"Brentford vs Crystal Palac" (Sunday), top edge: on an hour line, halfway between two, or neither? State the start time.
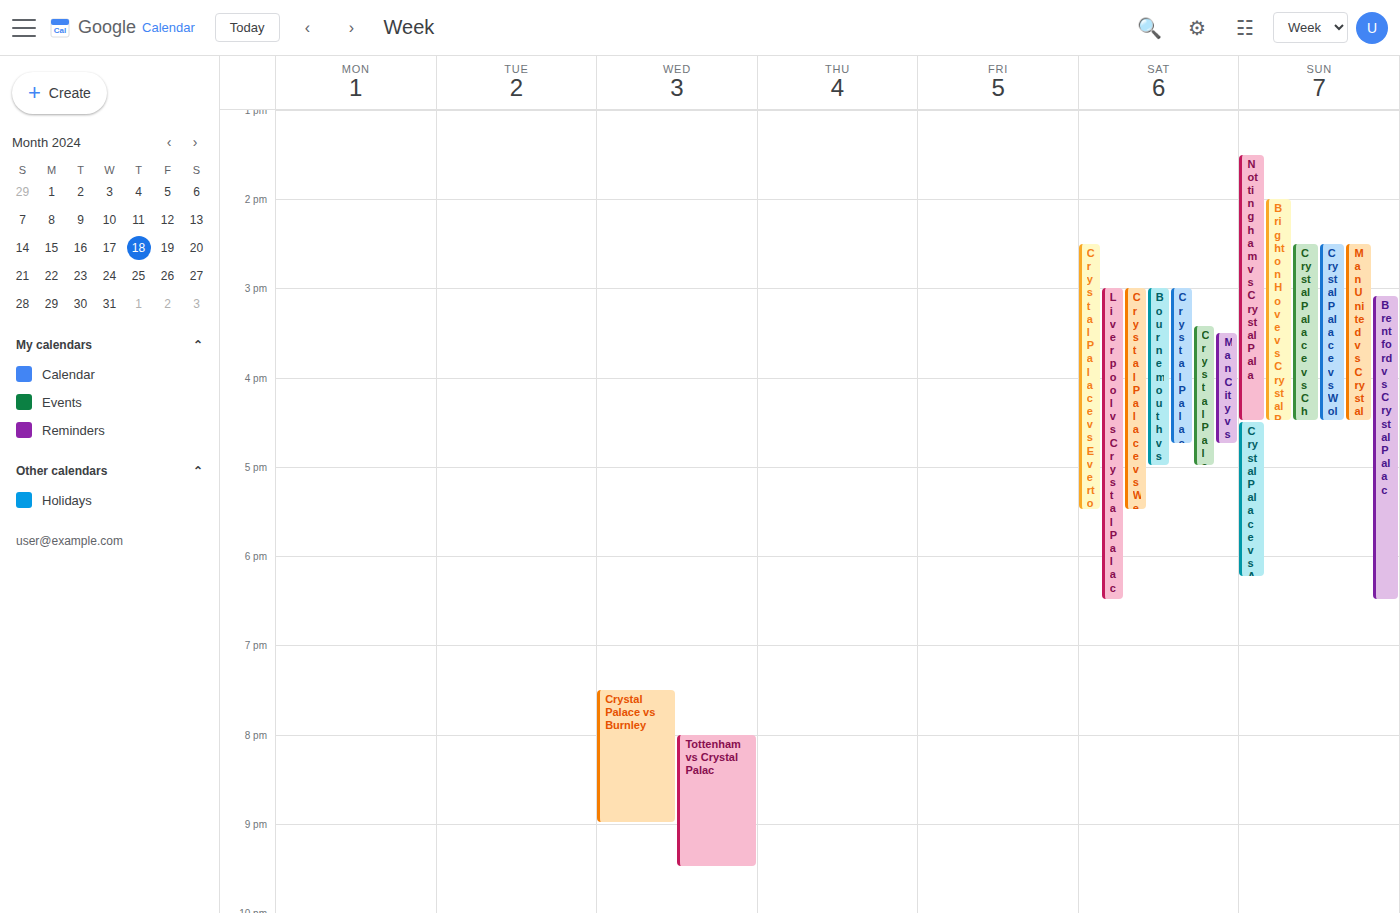
3:05 PM -- neither: 5 minutes below the 3 PM line and 55 minutes above the 4 PM line.